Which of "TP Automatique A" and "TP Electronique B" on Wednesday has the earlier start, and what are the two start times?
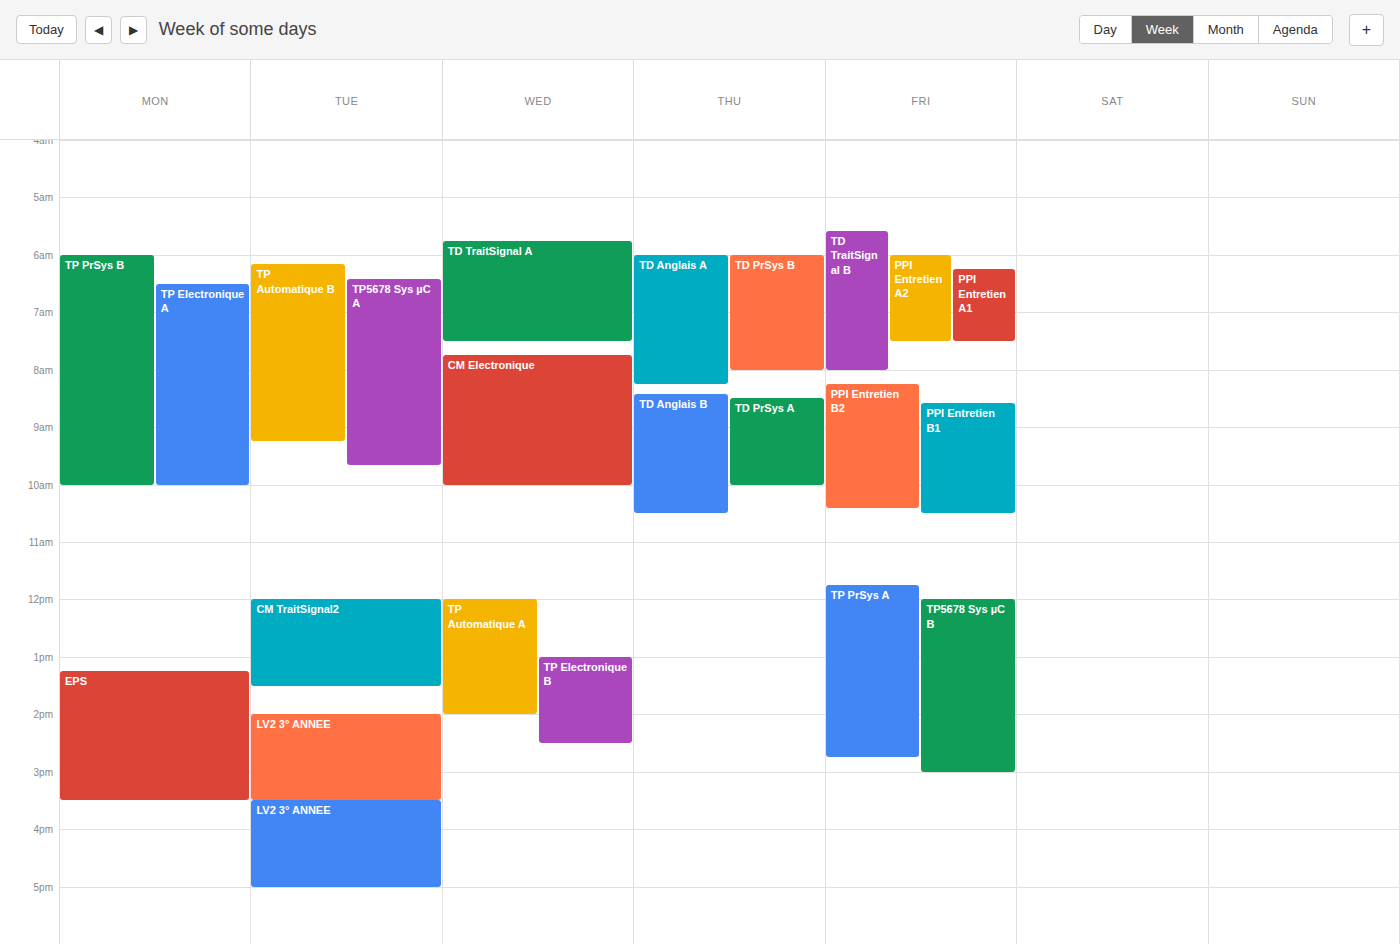
"TP Automatique A" 12:00 PM; "TP Electronique B" 1:00 PM.